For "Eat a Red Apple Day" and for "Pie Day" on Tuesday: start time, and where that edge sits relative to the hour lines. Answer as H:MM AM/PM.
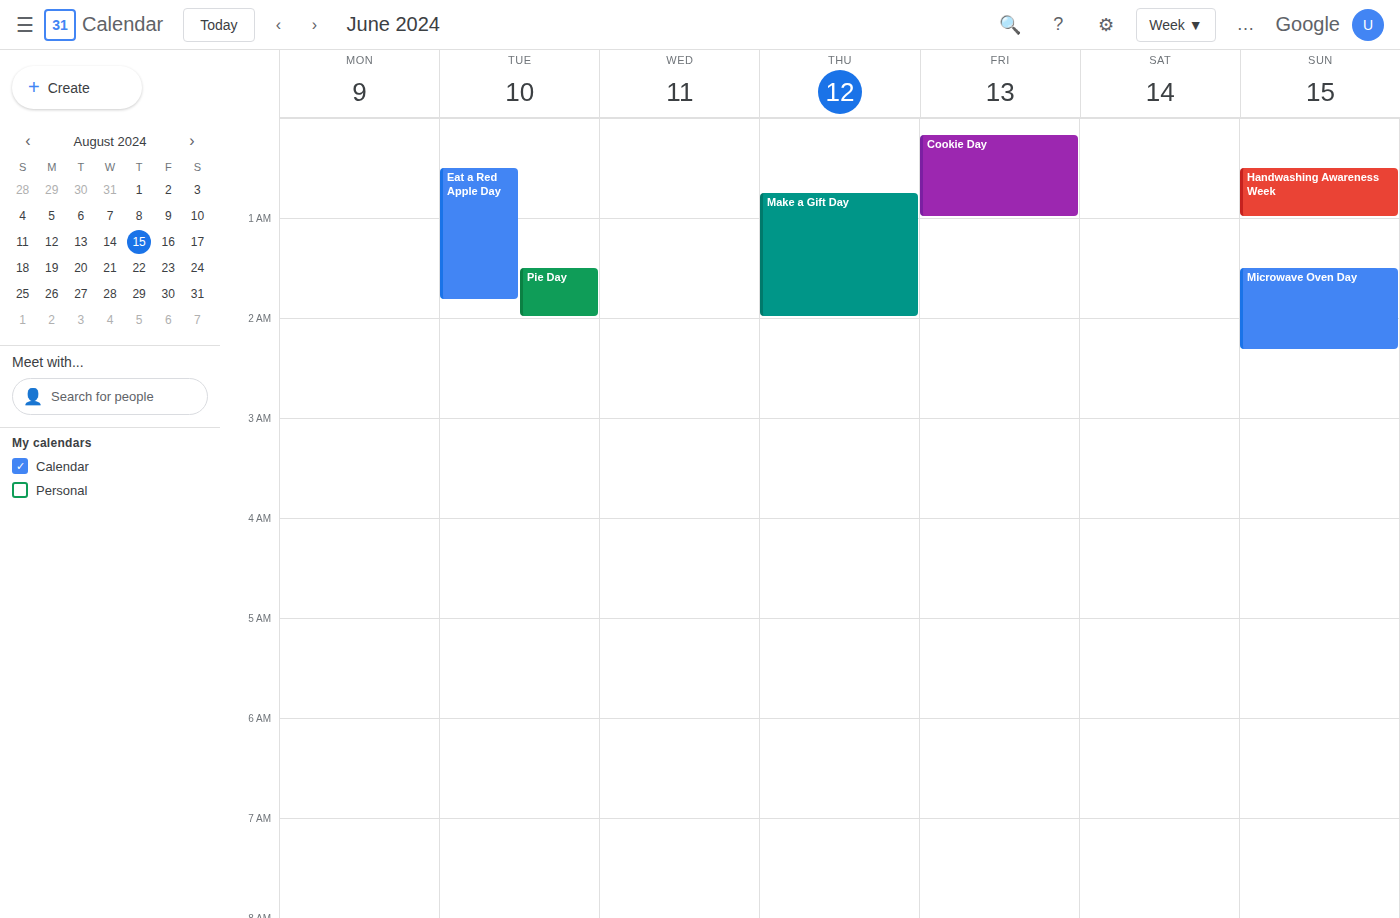
"Eat a Red Apple Day": 12:30 AM, halfway between the 12 AM and 1 AM lines. "Pie Day": 1:30 AM, halfway between the 1 AM and 2 AM lines.